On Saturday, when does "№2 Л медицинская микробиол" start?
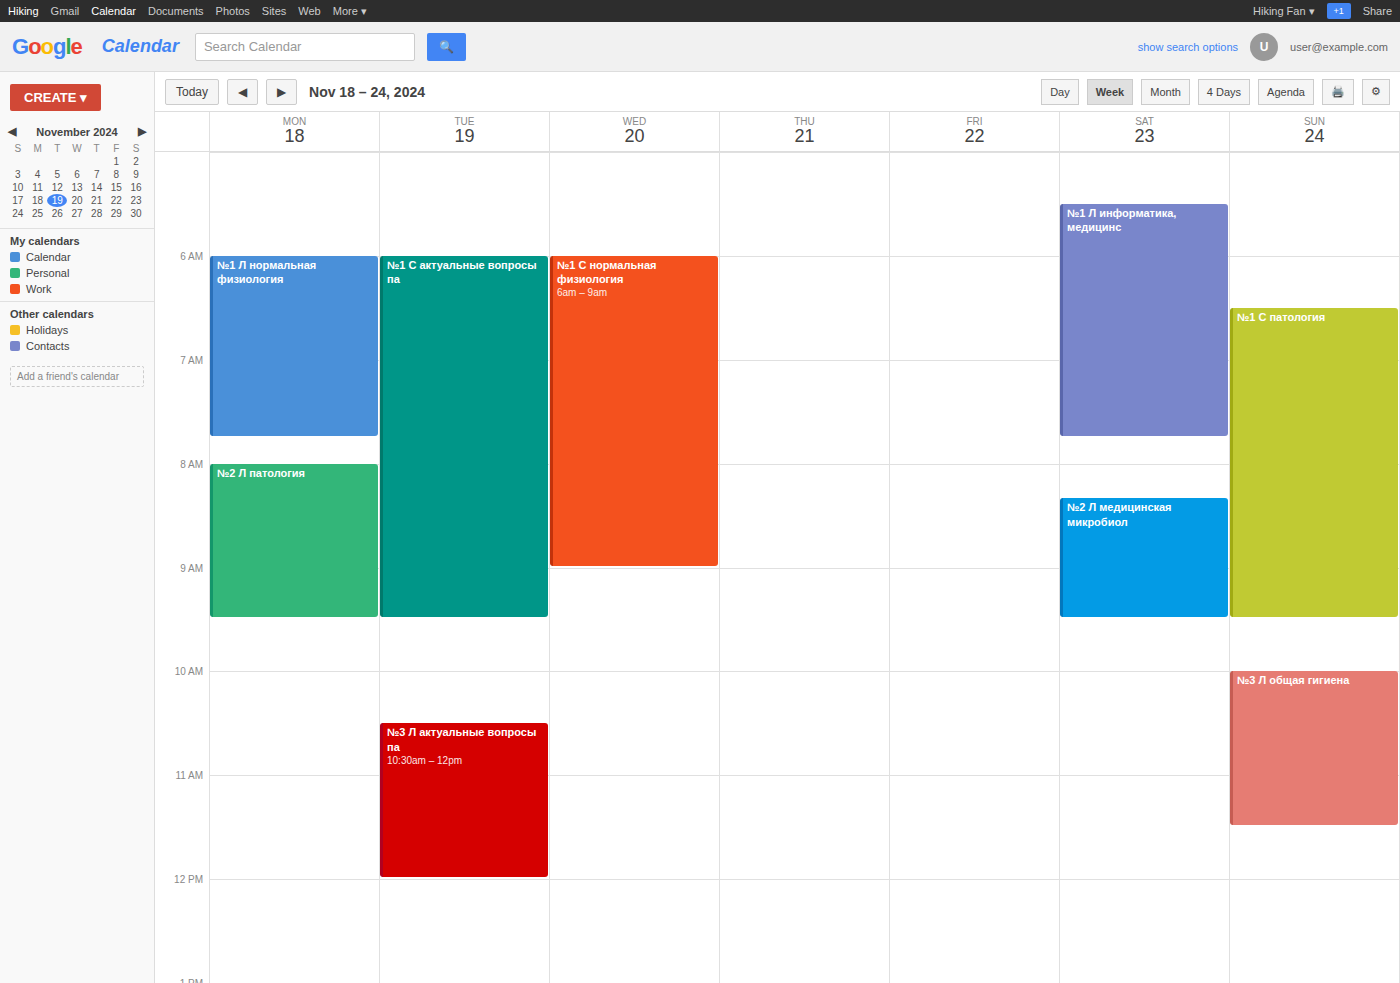
8:20 AM